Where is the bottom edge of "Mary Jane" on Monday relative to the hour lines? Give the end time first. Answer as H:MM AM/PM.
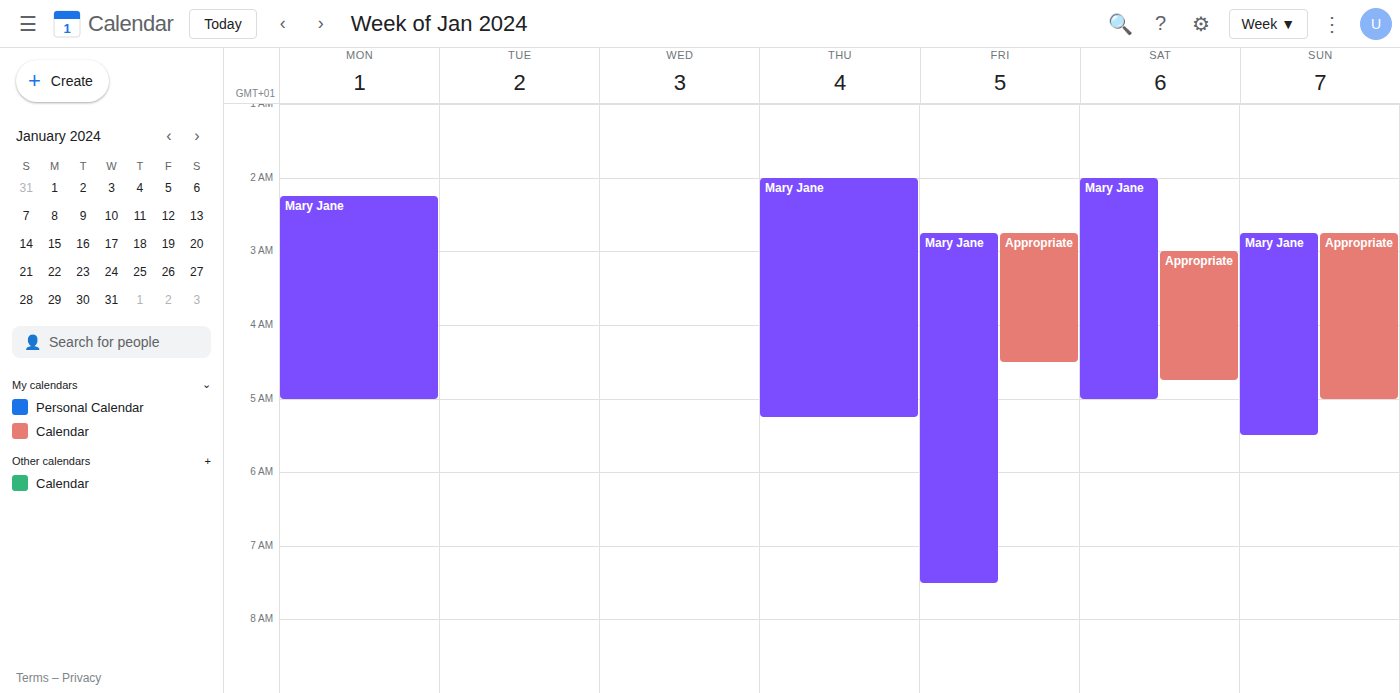
5:00 AM -- exactly on the 5 AM line.